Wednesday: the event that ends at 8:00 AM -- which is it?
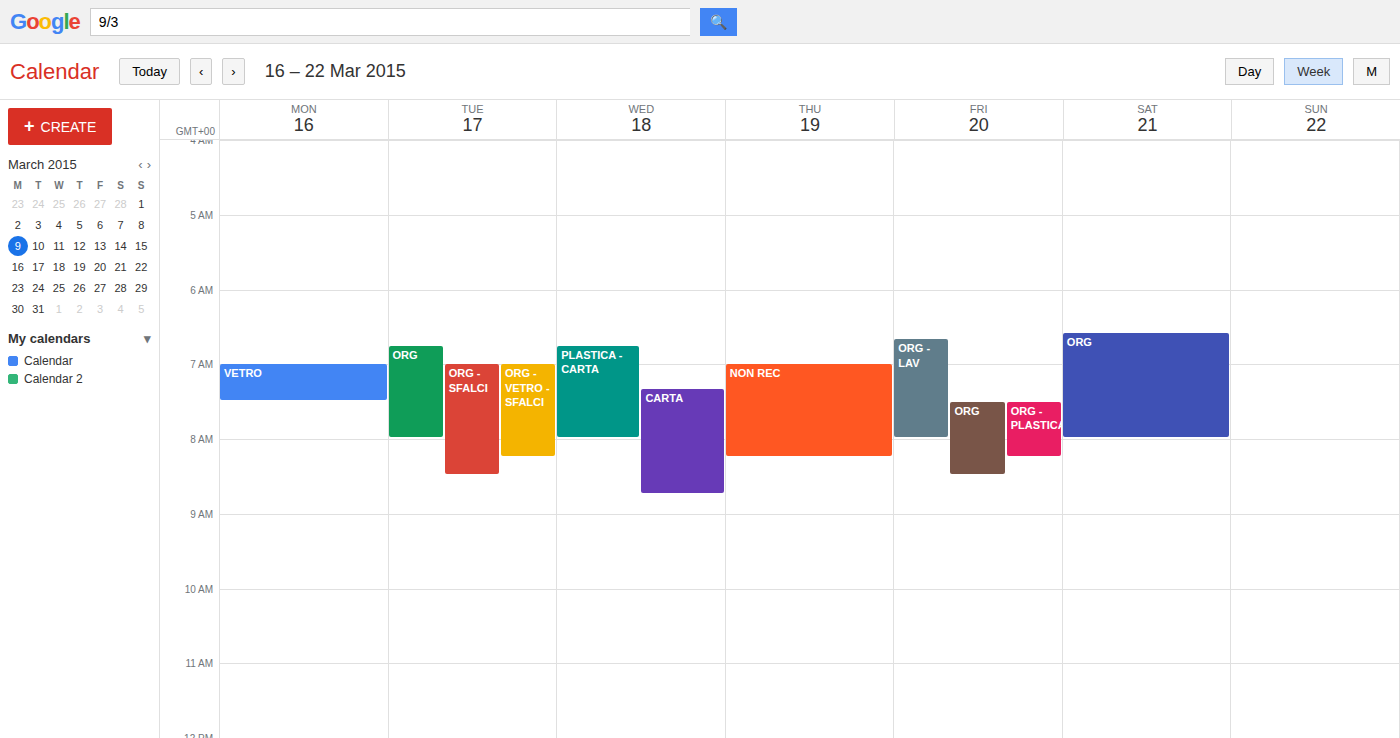
"PLASTICA - CARTA"